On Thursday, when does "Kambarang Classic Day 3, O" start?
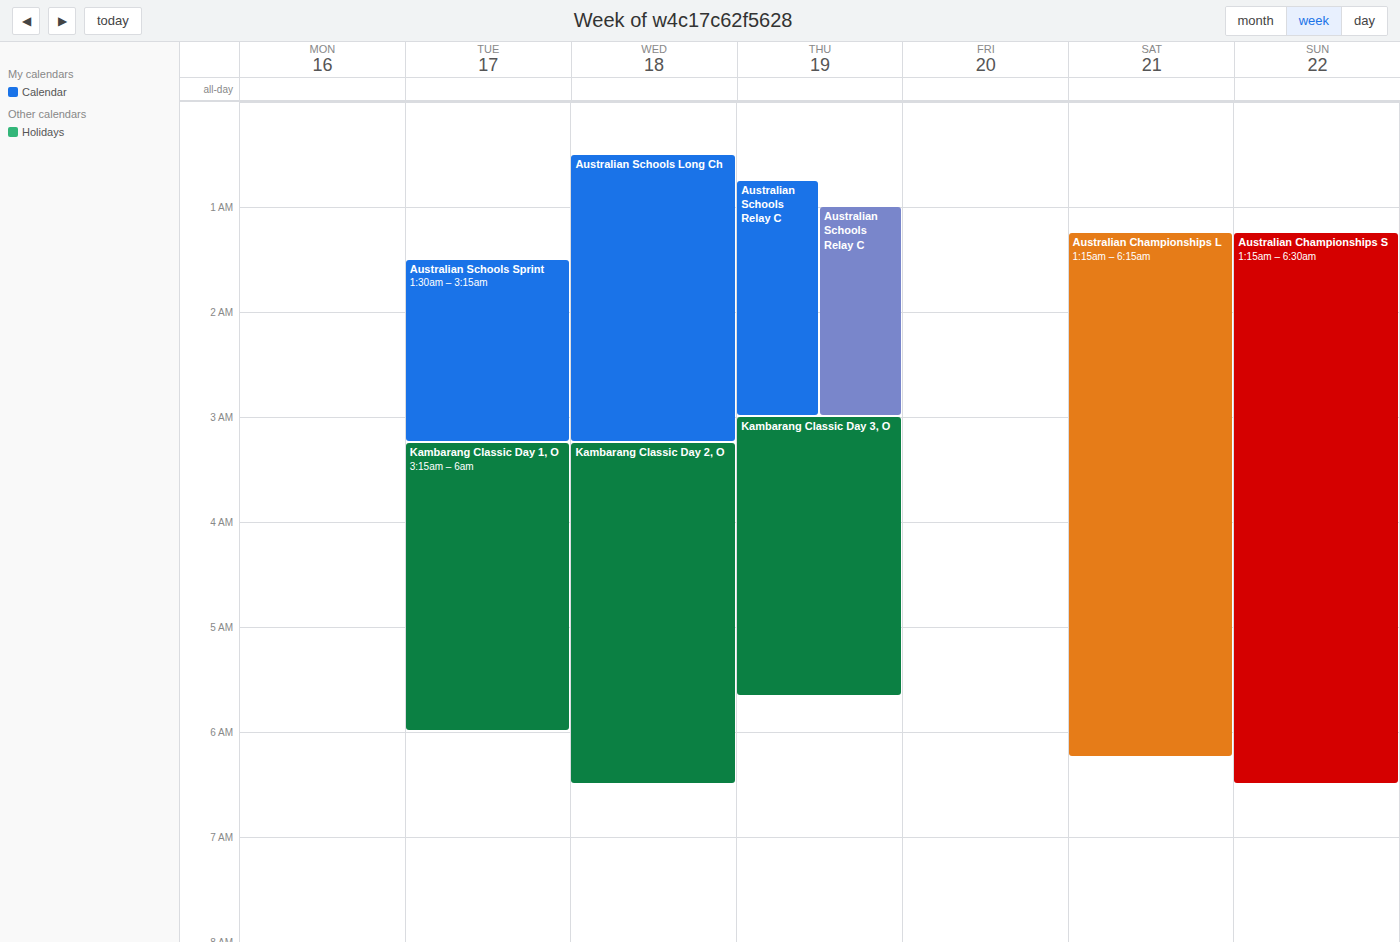
3:00 AM